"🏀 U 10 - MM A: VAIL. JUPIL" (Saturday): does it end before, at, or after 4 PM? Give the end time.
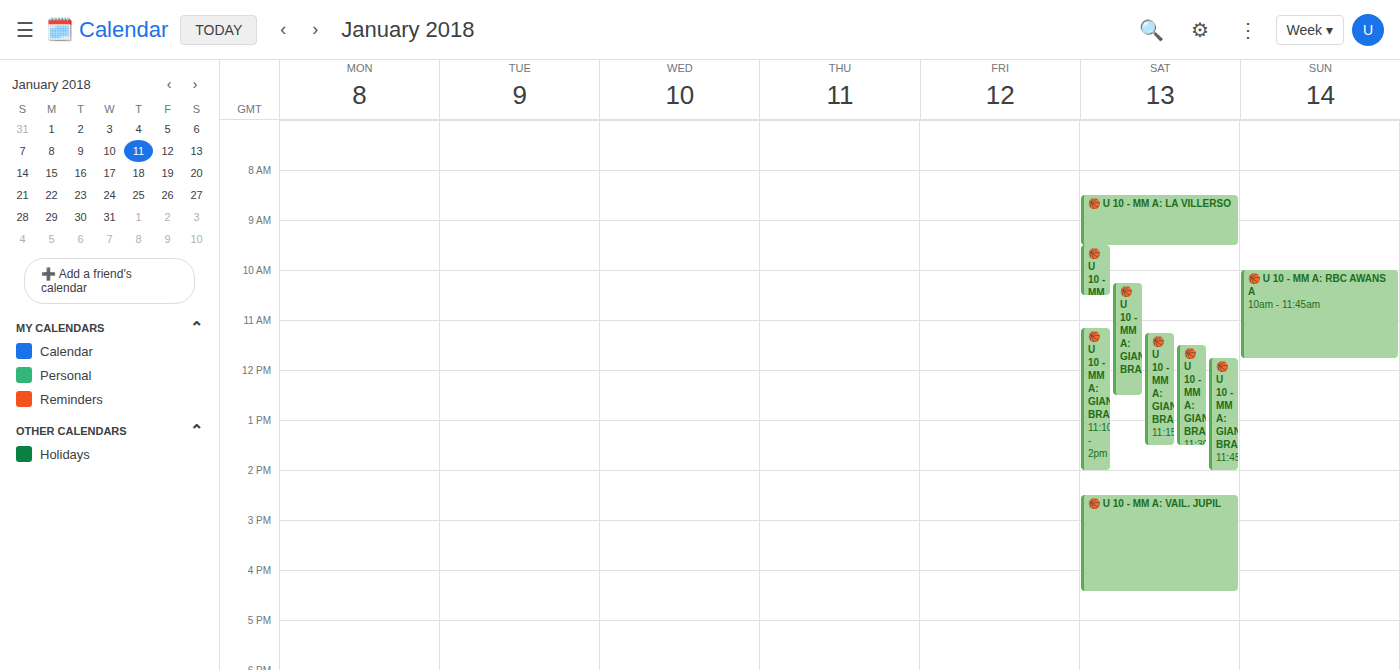
4:25 PM -- after 4 PM, 25 minutes below the 4 PM line.